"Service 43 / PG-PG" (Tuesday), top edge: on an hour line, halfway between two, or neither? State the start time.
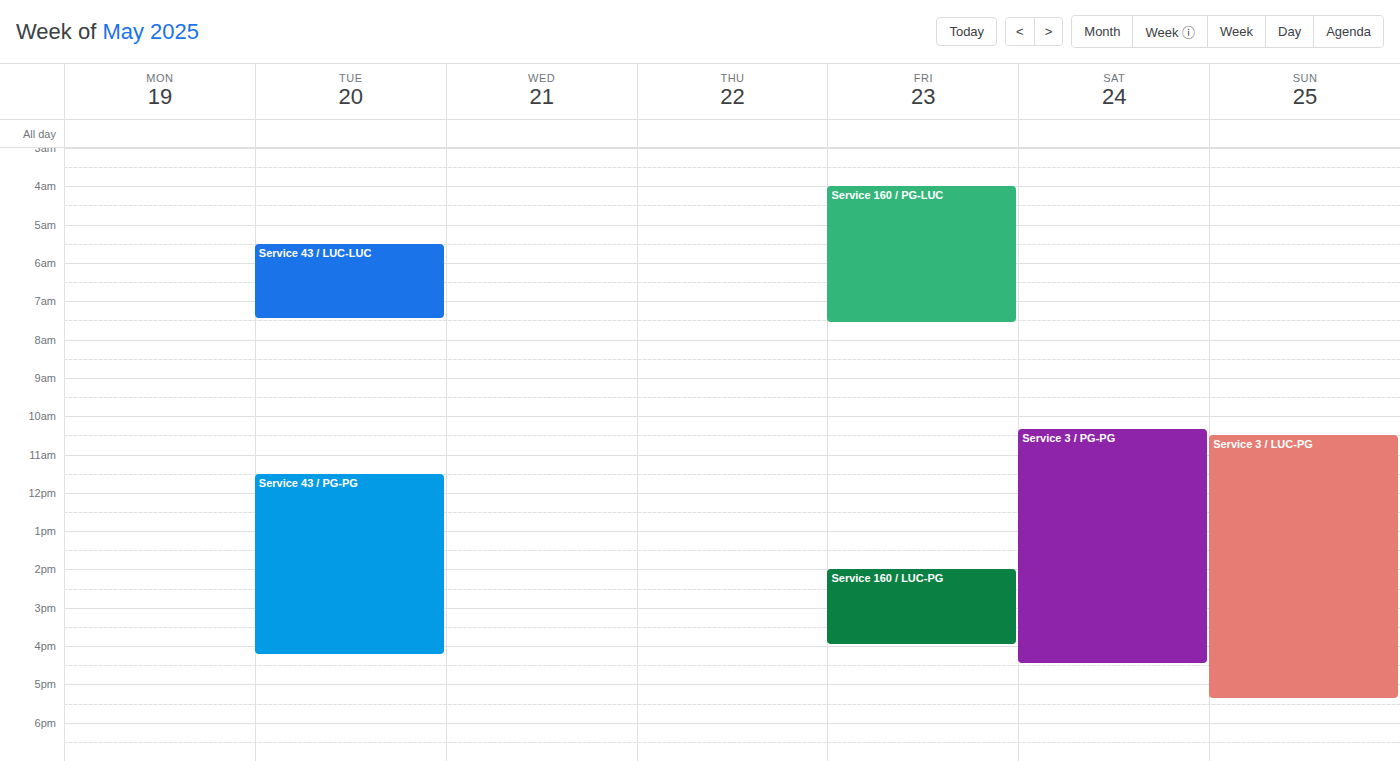
11:30 AM -- halfway between the 11 AM and 12 PM lines.